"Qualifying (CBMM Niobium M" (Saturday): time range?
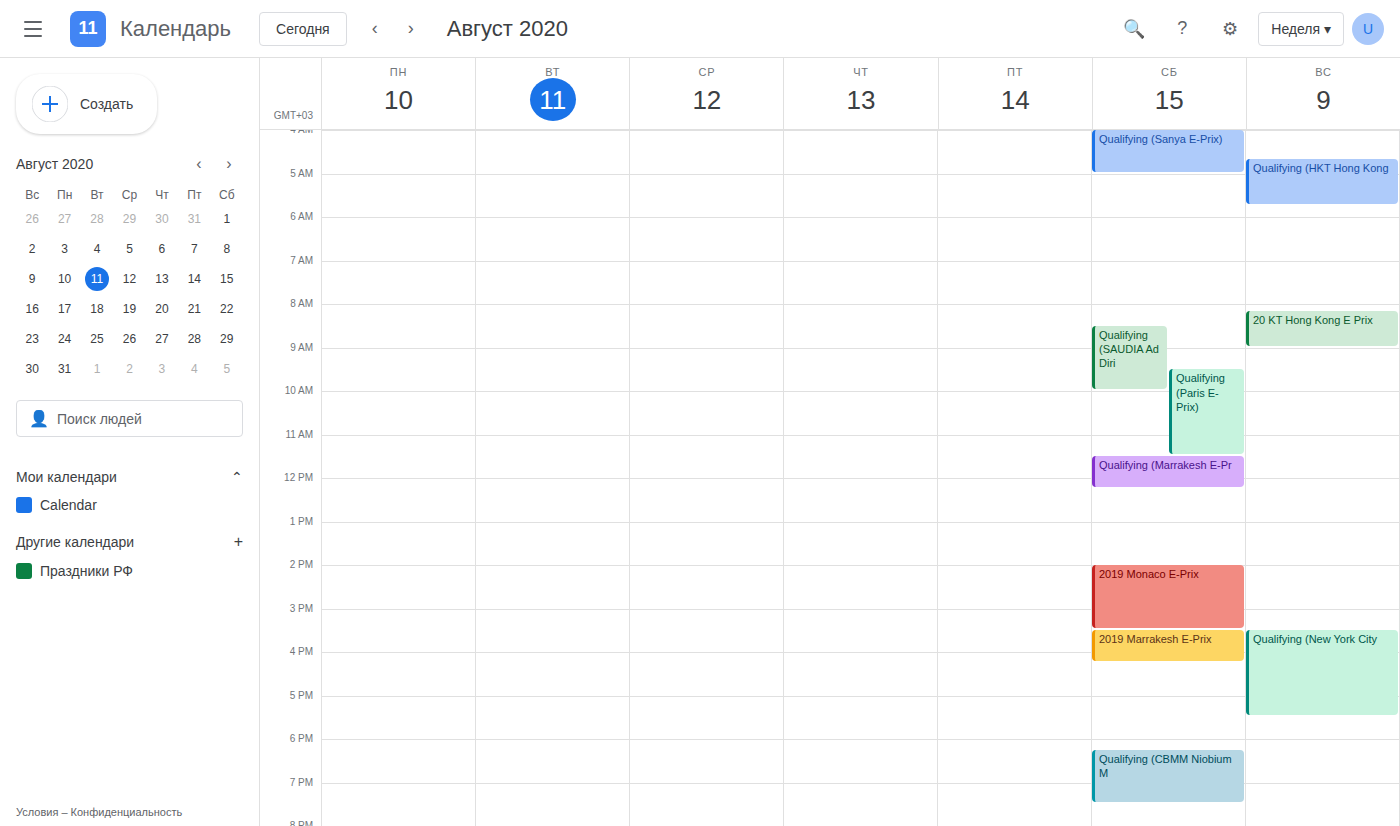
6:15 PM to 7:30 PM